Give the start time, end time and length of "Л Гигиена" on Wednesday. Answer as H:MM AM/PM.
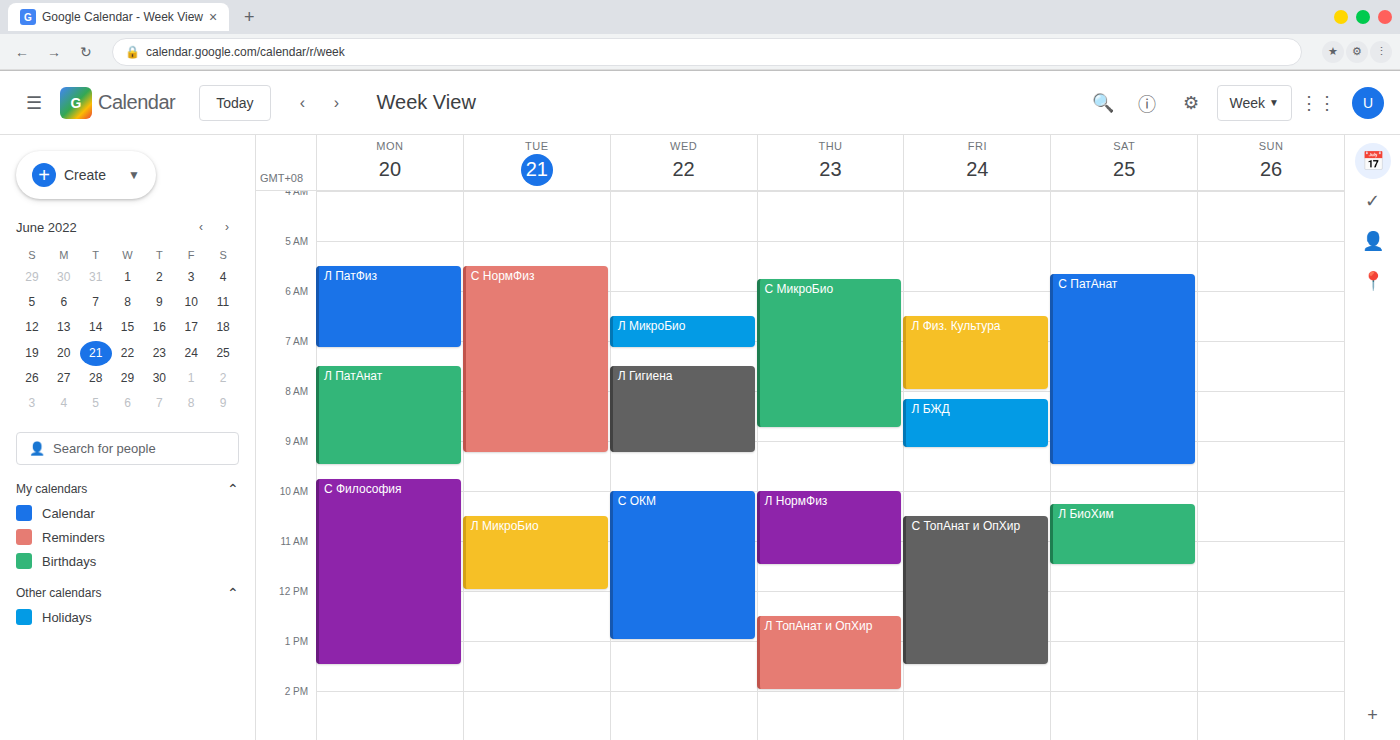
7:30 AM to 9:15 AM, 1 hour 45 minutes